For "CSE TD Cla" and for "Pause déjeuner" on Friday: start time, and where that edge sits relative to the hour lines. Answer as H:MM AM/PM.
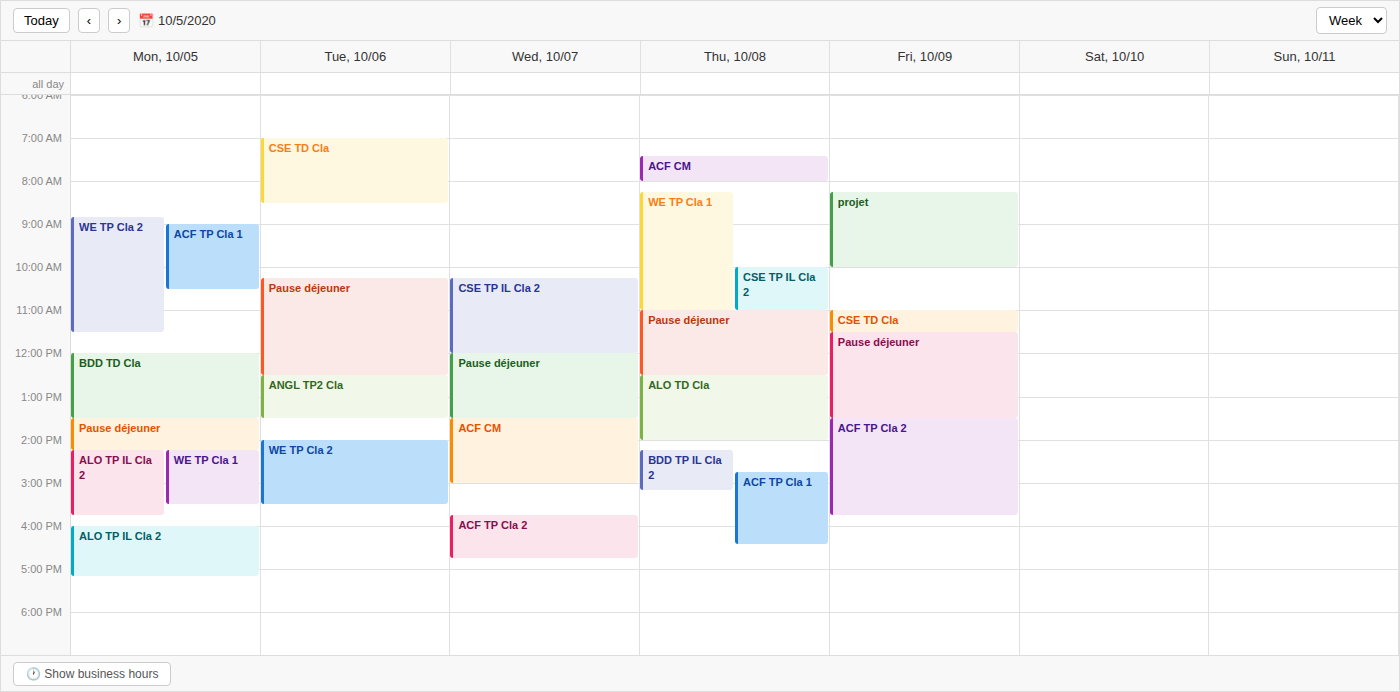
"CSE TD Cla": 11:00 AM, exactly on the 11 AM line. "Pause déjeuner": 11:30 AM, halfway between the 11 AM and 12 PM lines.